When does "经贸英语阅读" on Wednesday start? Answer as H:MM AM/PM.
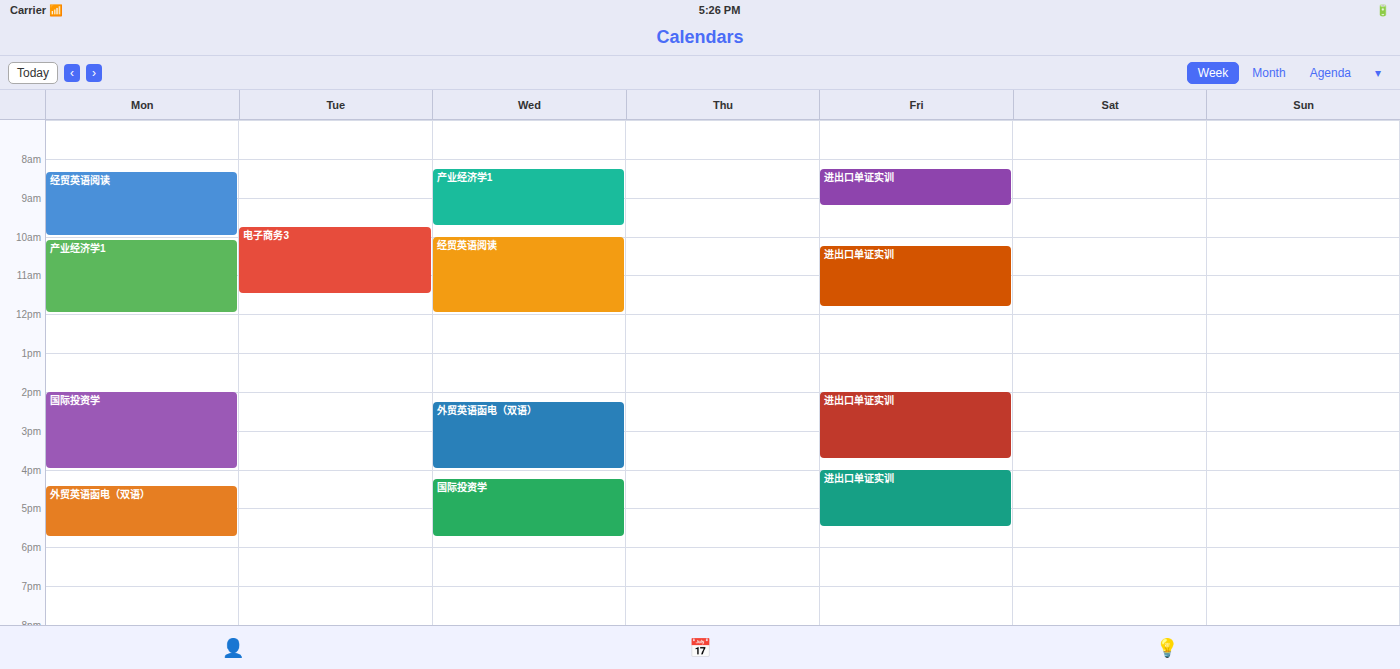
10:00 AM